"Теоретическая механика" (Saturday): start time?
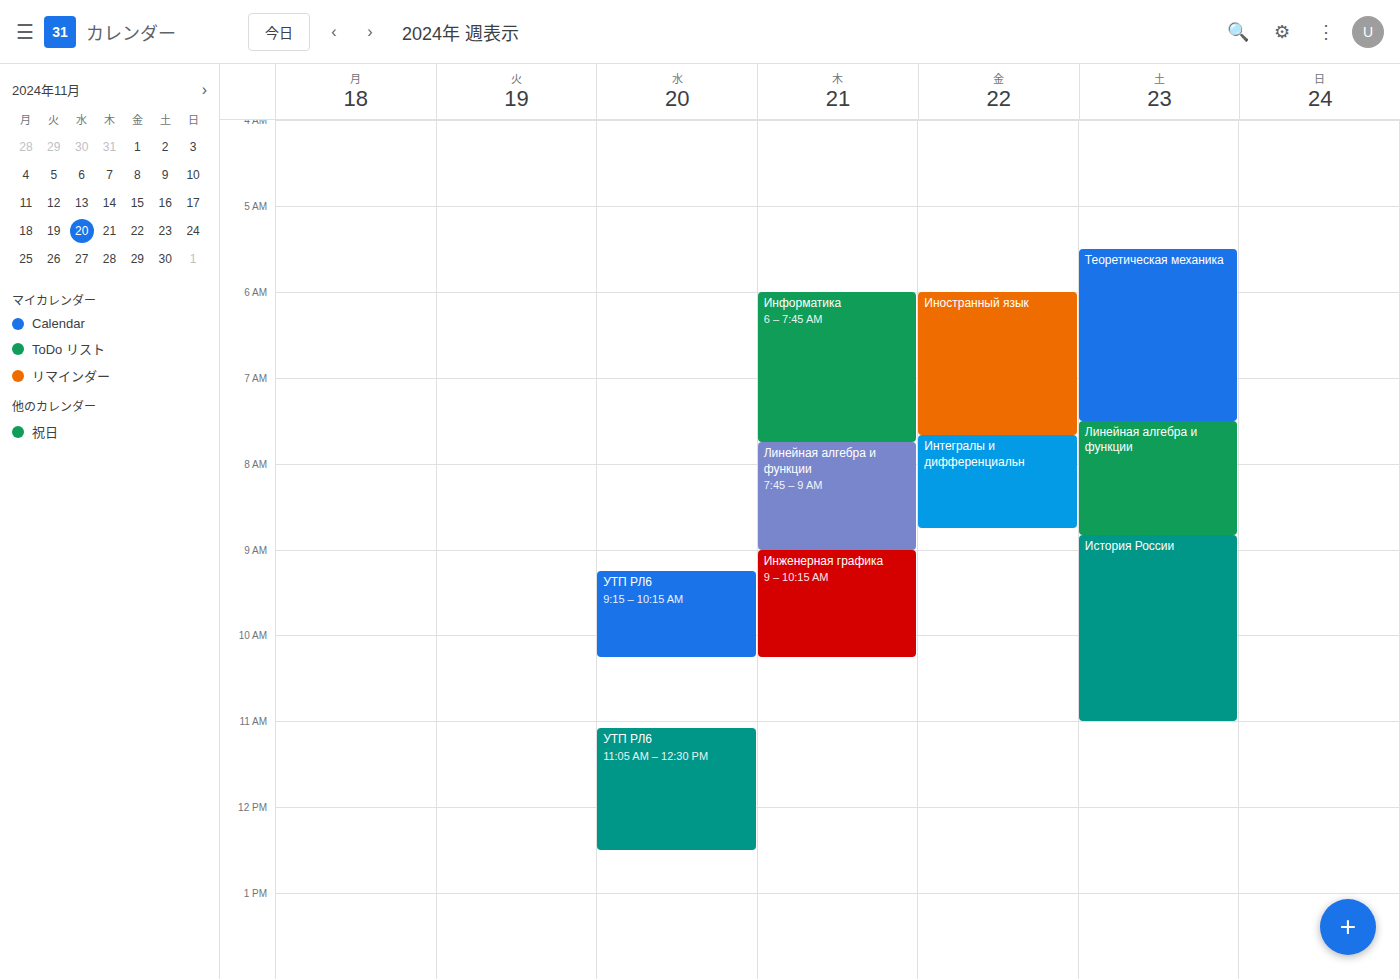
5:30 AM